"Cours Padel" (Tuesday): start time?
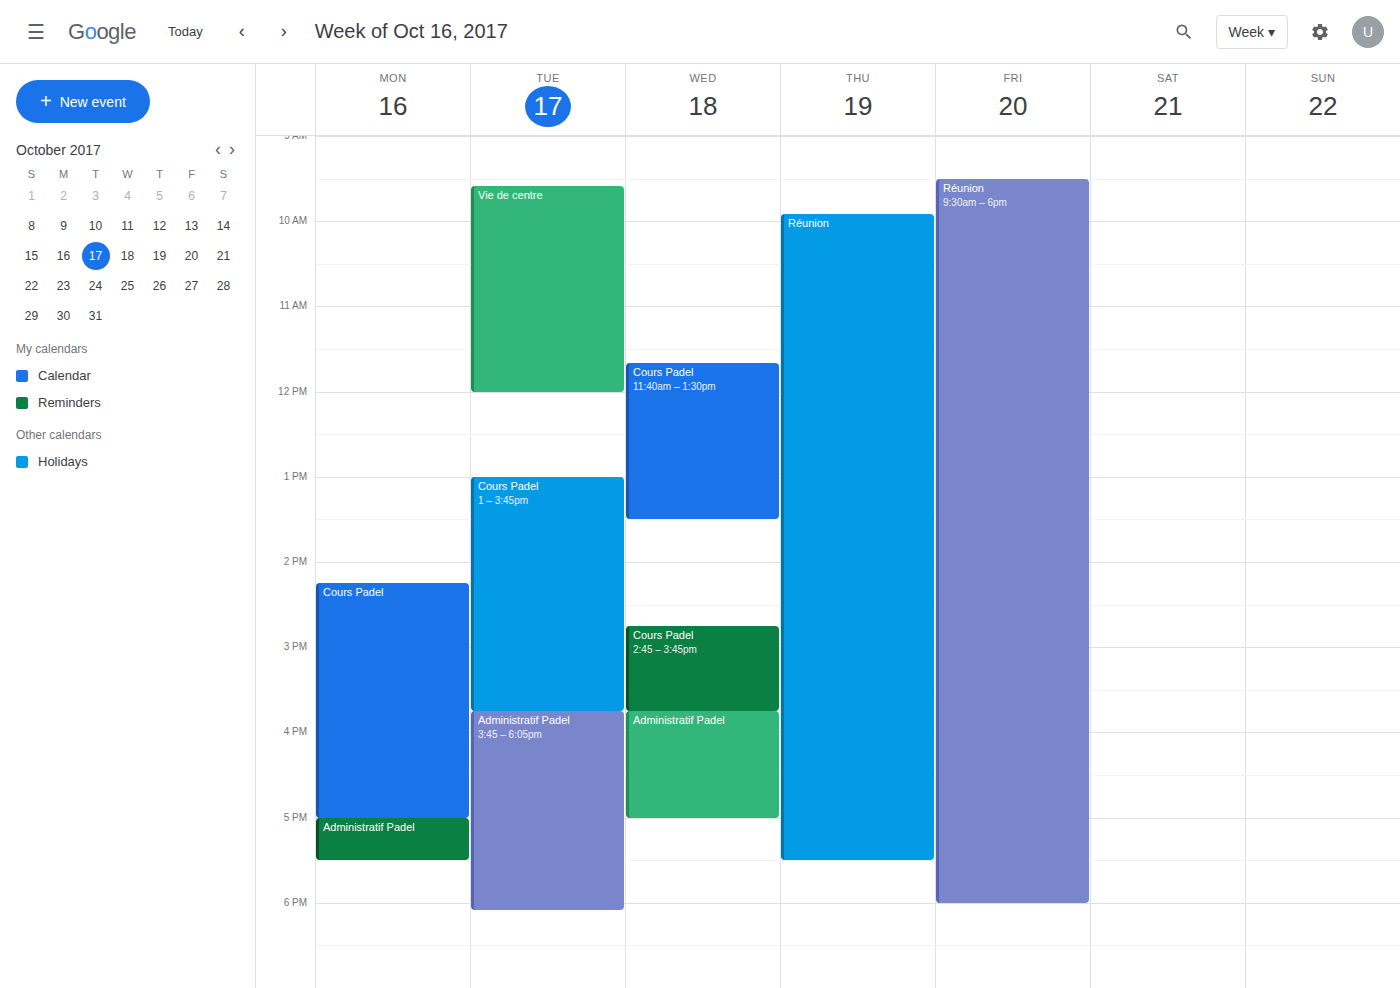
1:00 PM